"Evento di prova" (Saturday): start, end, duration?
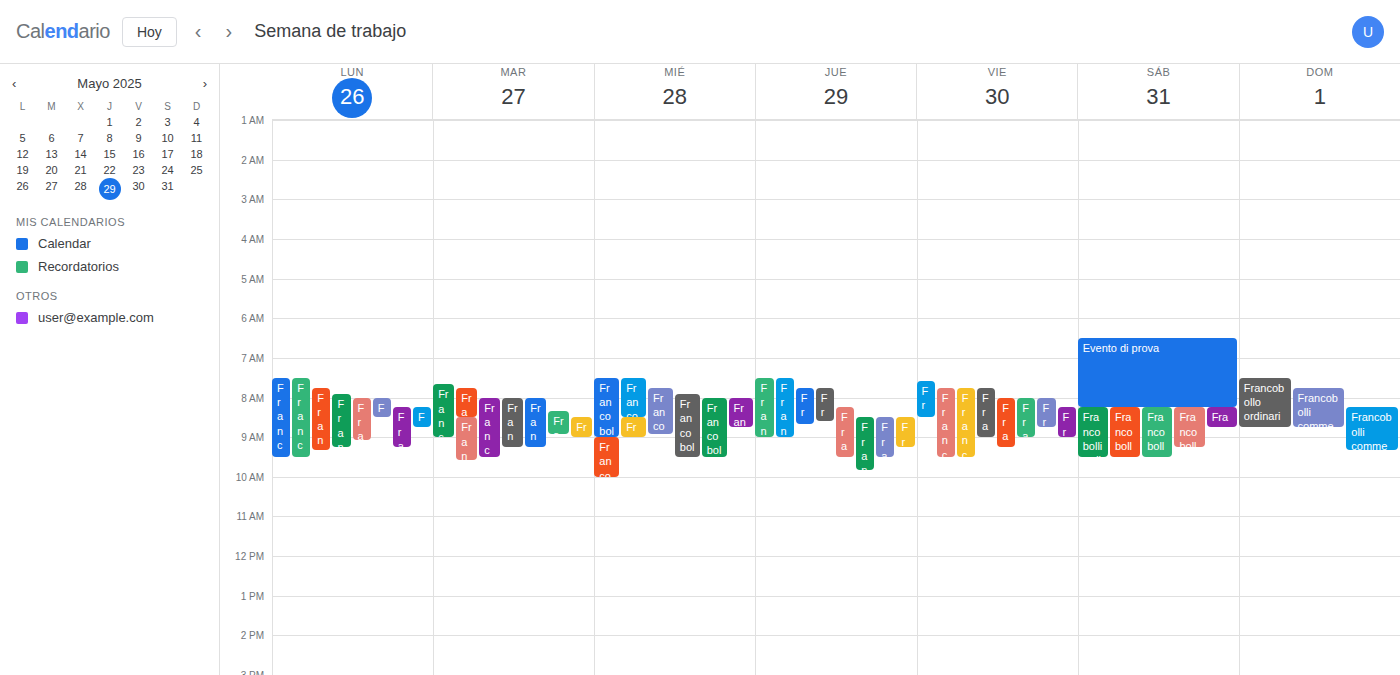
6:30 AM to 8:15 AM, 1 hour 45 minutes